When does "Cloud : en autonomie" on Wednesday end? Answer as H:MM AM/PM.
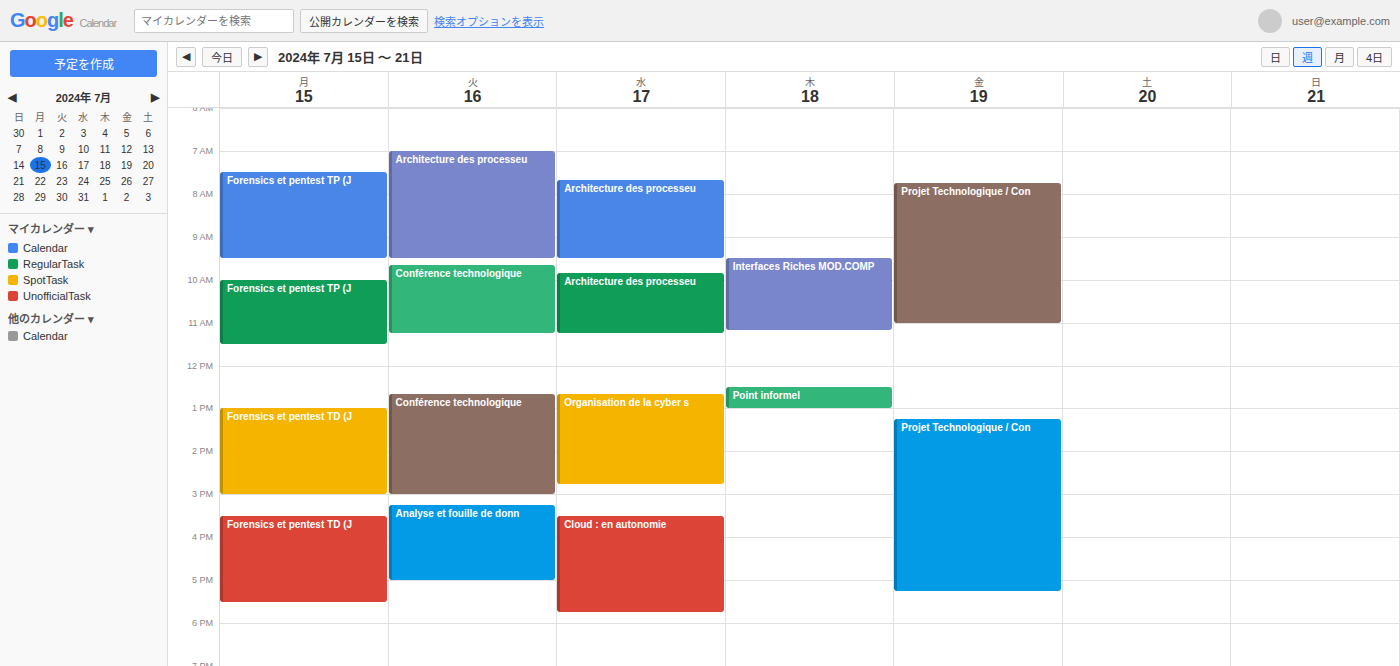
5:45 PM